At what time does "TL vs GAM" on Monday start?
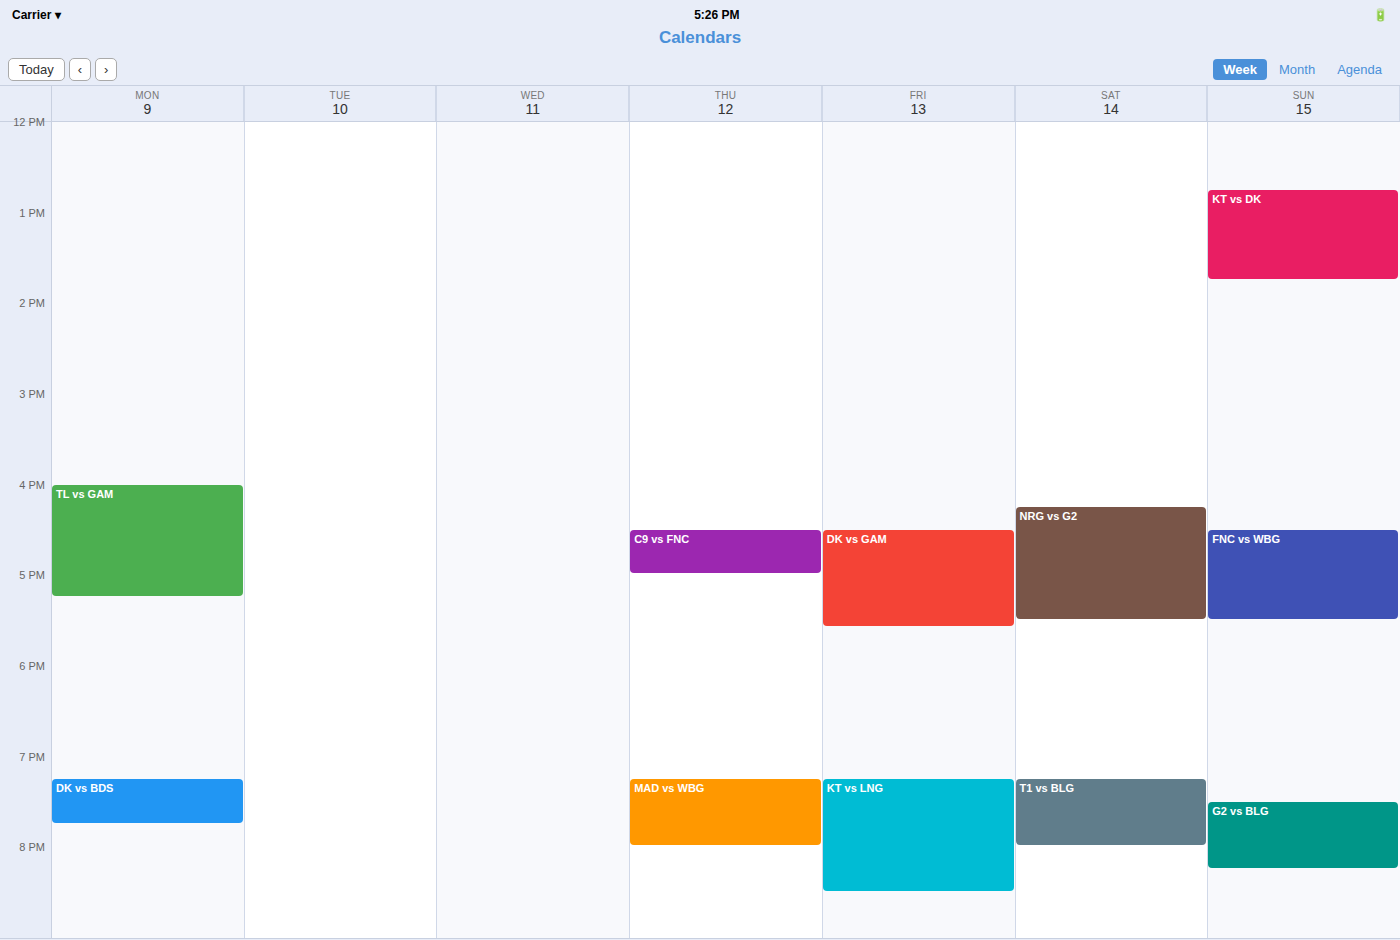
4:00 PM